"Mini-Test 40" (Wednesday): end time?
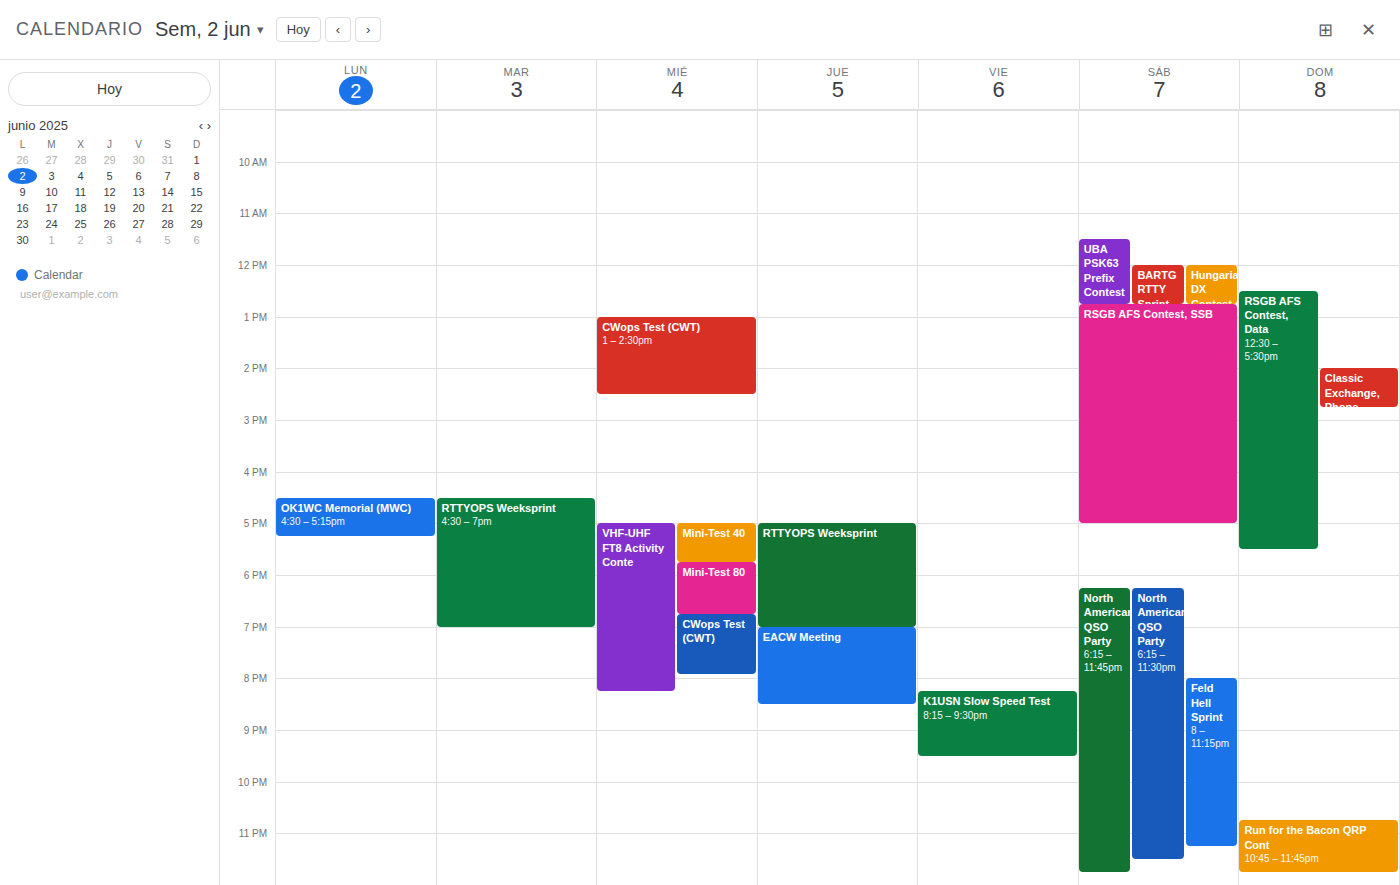
5:45 PM